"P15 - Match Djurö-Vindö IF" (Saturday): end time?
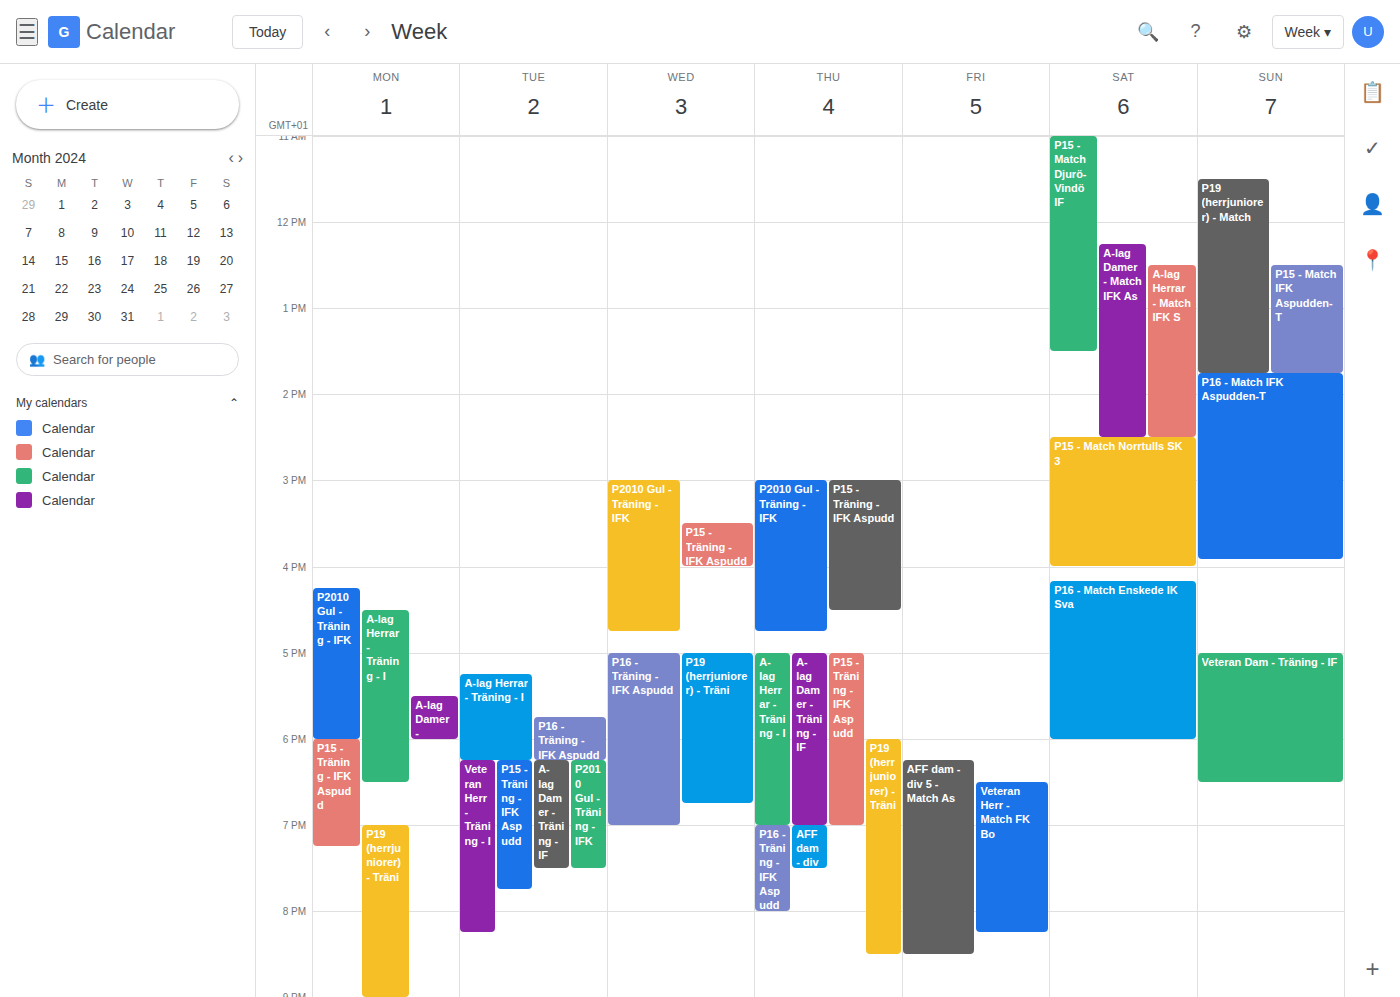
1:30 PM